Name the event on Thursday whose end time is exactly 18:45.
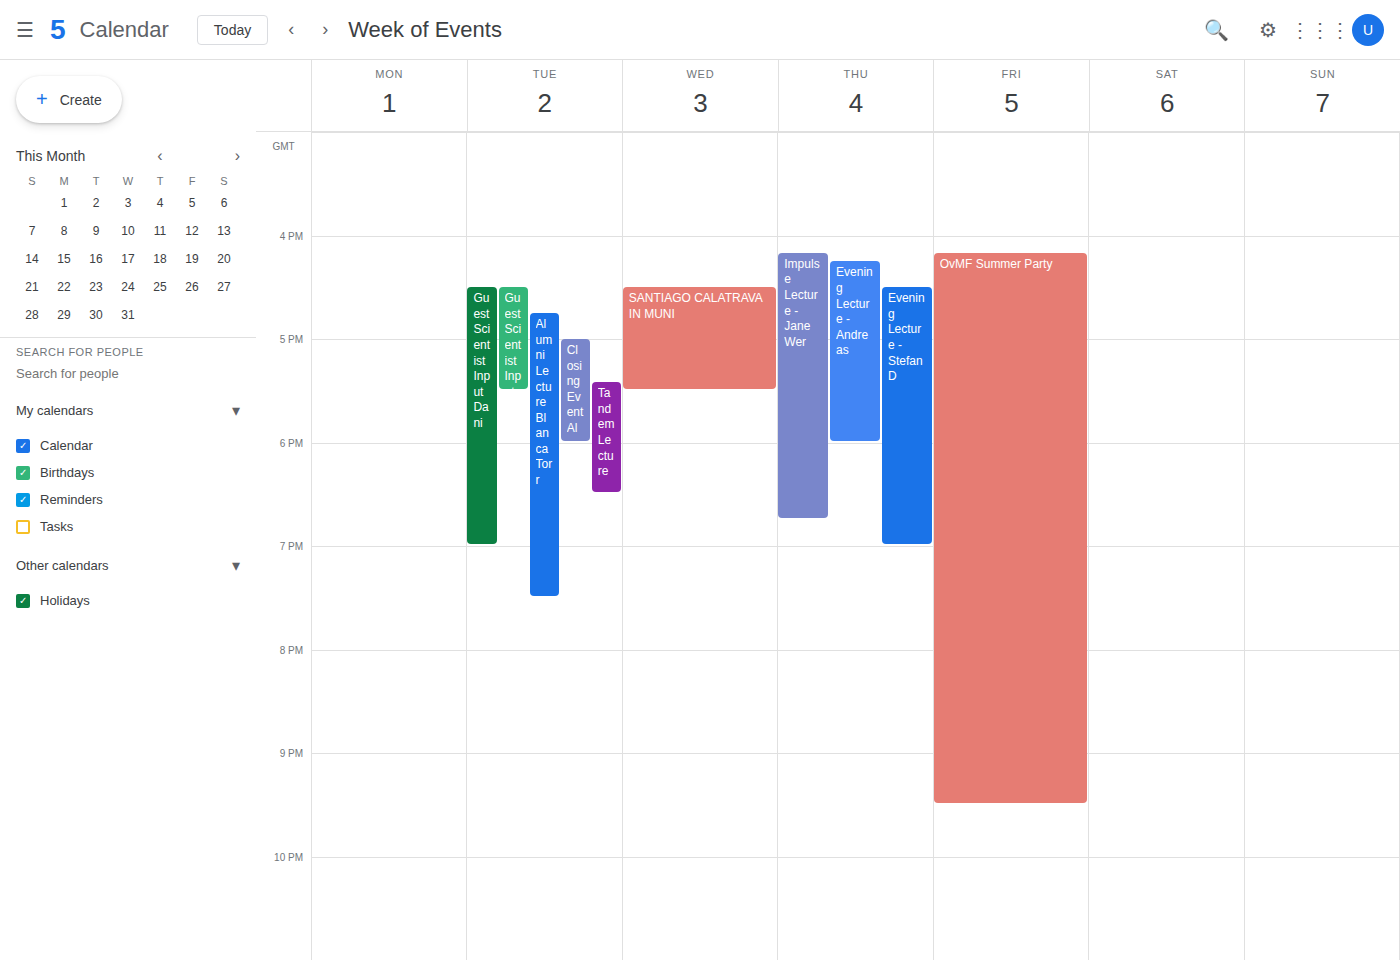
"Impulse Lecture - Jane Wer"